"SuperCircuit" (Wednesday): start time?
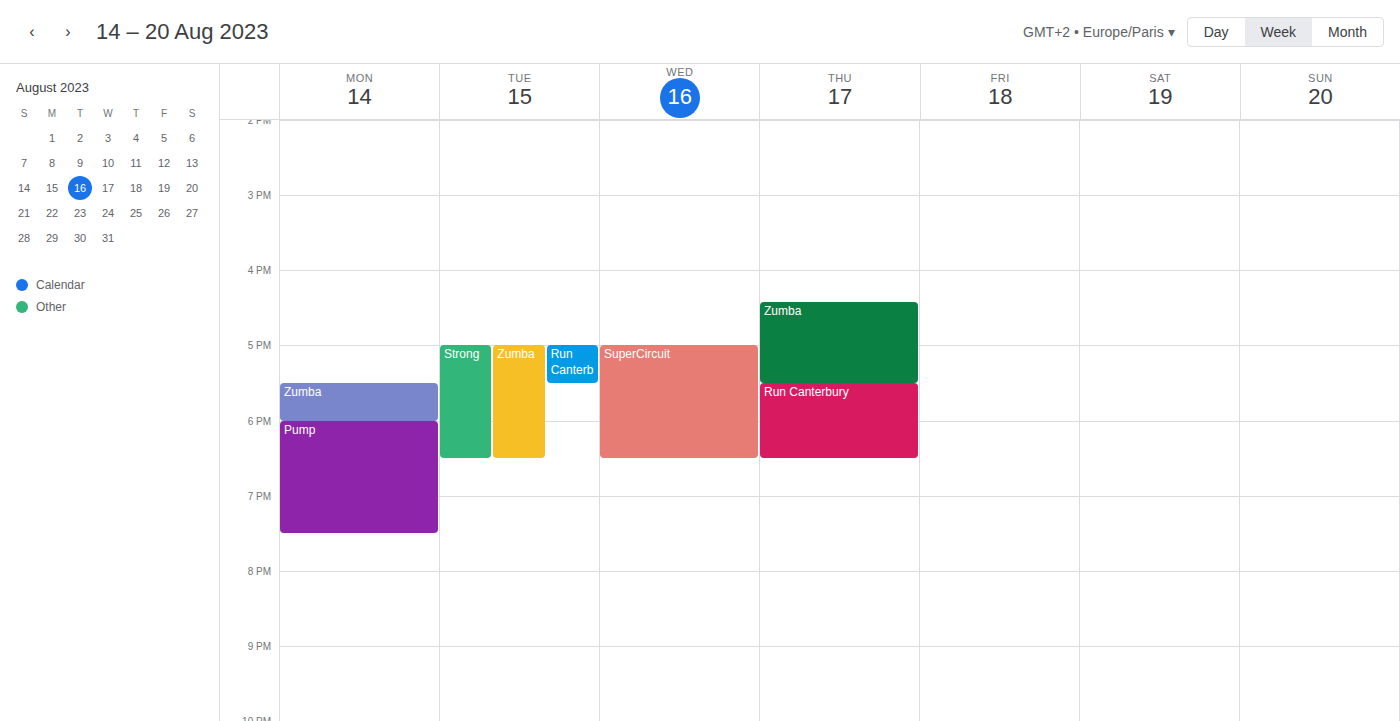
5:00 PM